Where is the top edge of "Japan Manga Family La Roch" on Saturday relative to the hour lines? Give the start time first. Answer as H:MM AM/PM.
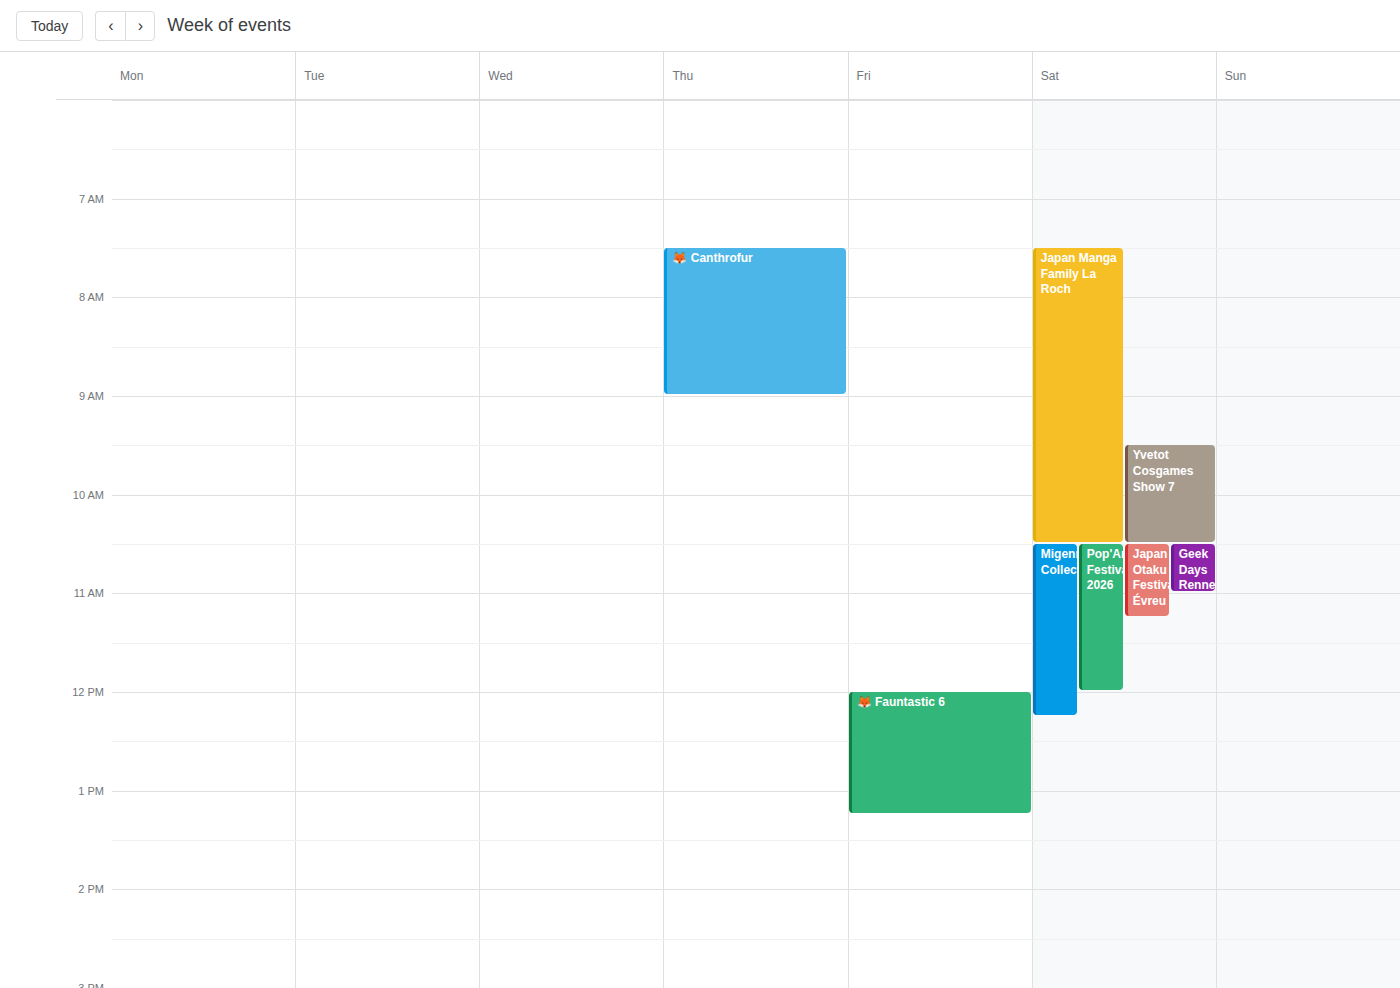
7:30 AM -- halfway between the 7 AM and 8 AM lines.